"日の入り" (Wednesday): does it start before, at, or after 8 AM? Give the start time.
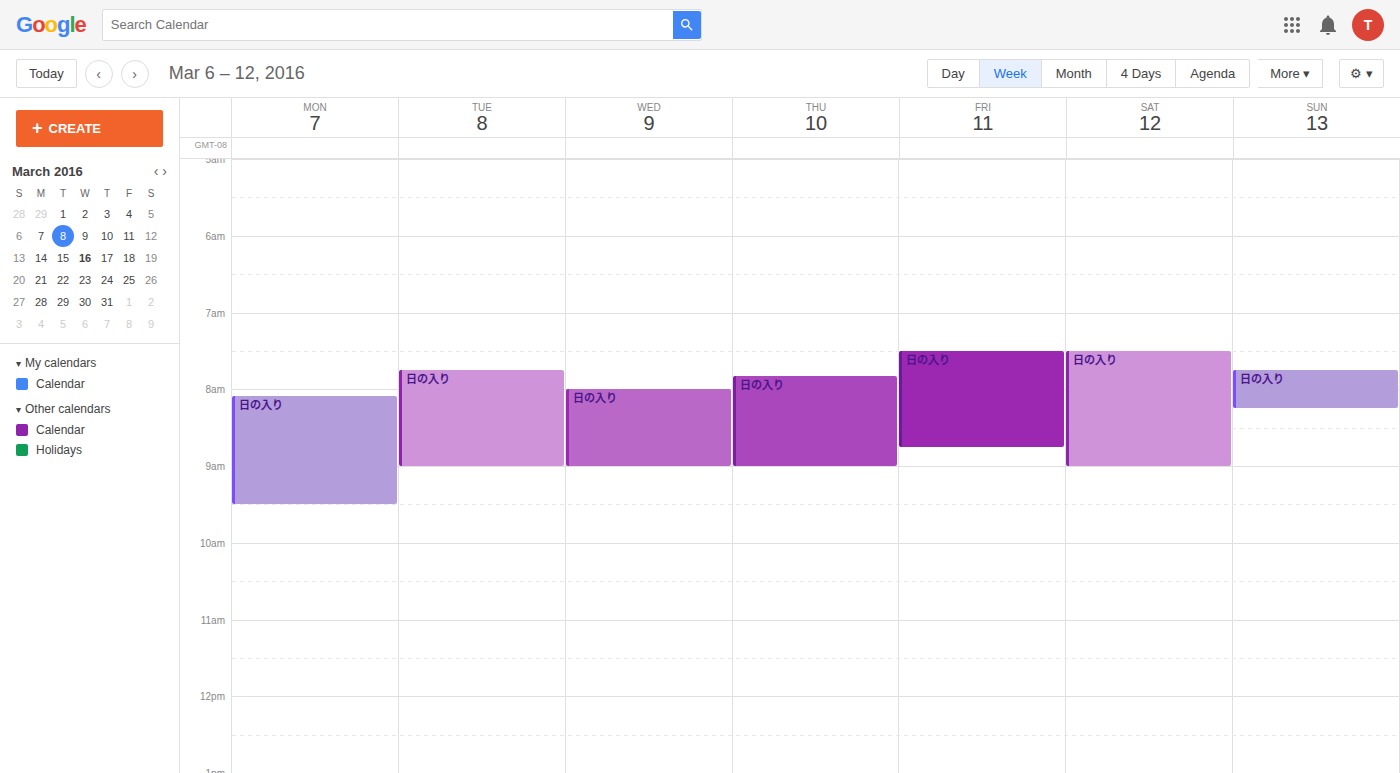
8:00 AM -- exactly at 8 AM, on the 8 AM line.